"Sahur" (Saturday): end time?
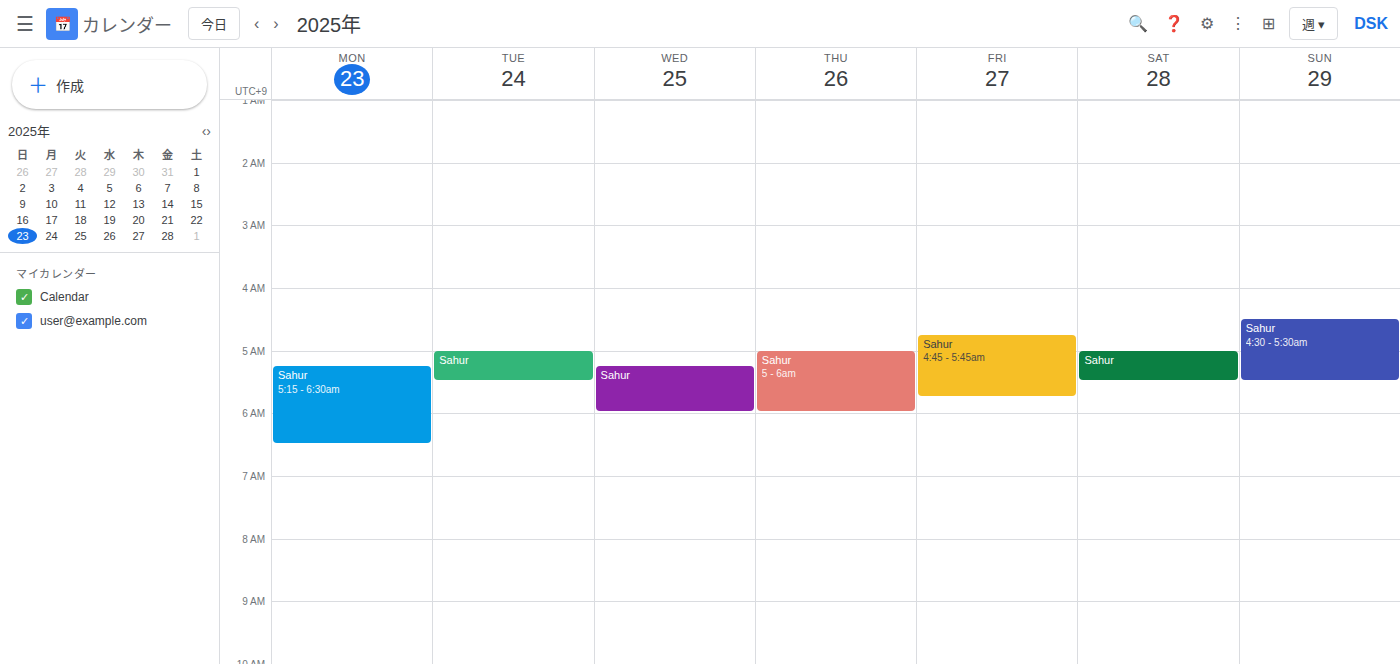
5:30 AM